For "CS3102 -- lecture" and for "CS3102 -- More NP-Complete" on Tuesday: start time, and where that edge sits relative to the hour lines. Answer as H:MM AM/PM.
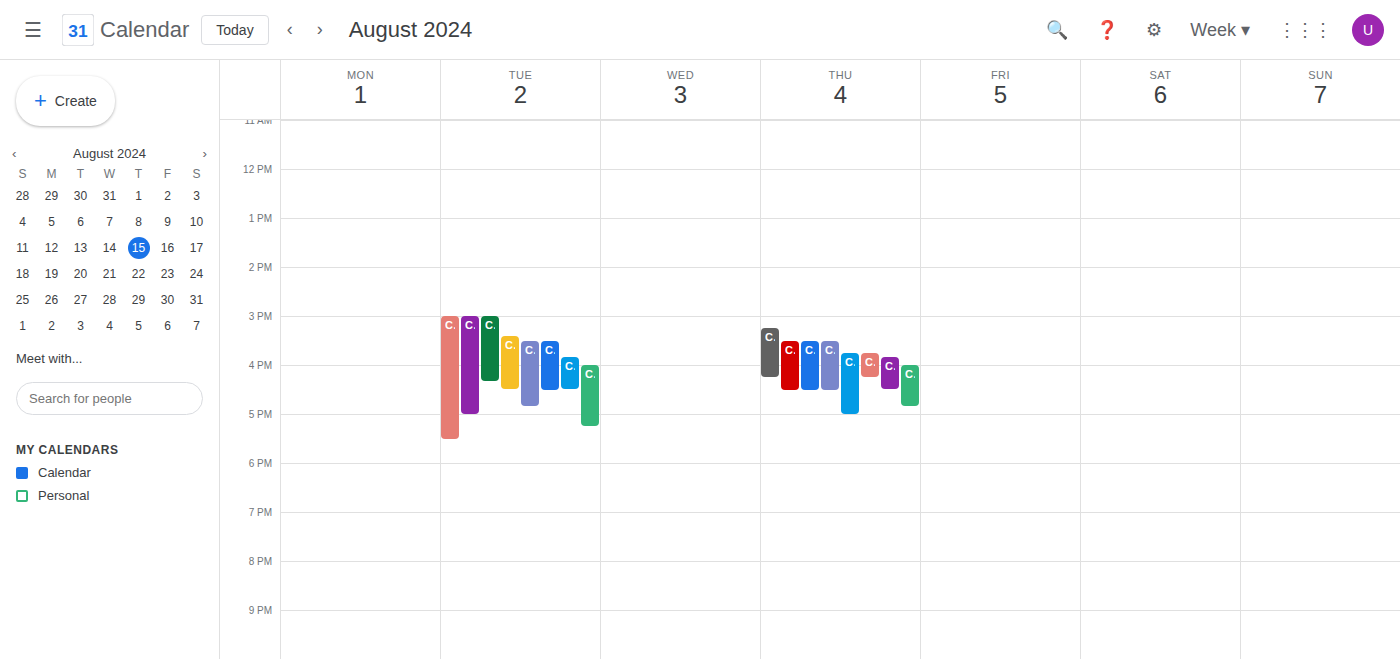
"CS3102 -- lecture": 3:00 PM, exactly on the 3 PM line. "CS3102 -- More NP-Complete": 3:30 PM, halfway between the 3 PM and 4 PM lines.